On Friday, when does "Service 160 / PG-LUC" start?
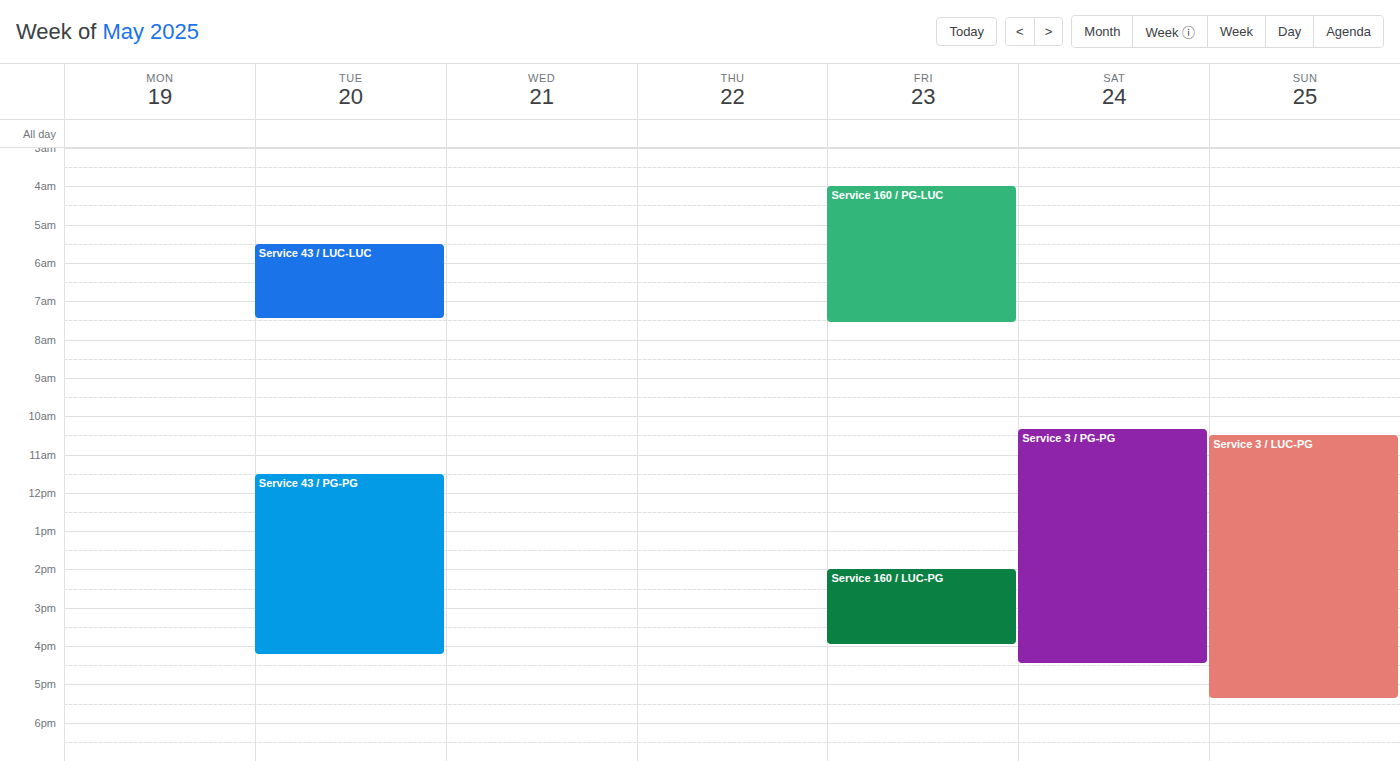
4:00 AM